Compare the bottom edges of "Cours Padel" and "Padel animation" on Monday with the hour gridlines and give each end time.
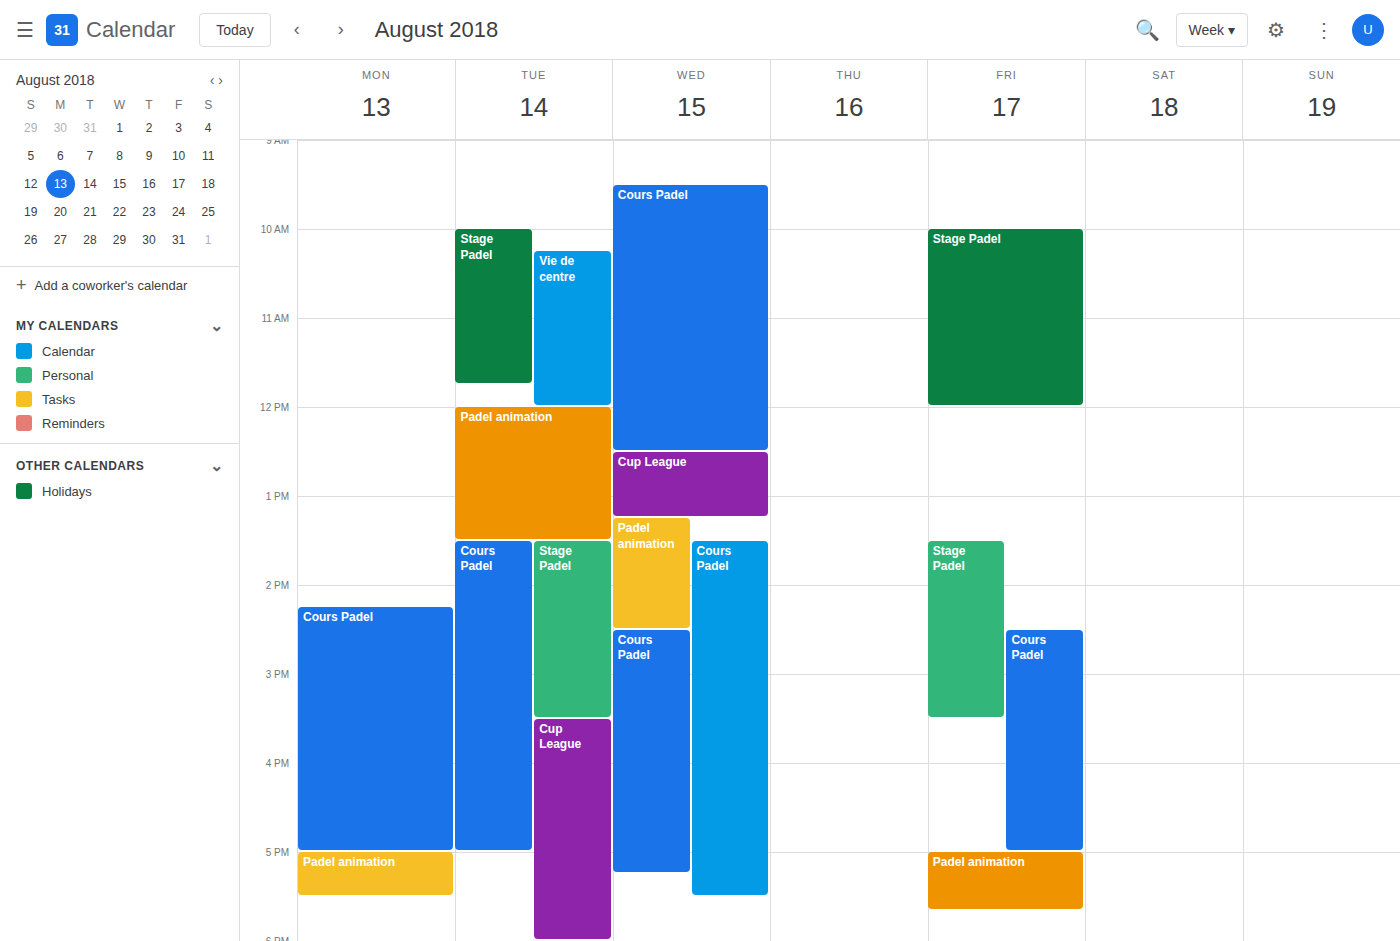
"Cours Padel": 5:00 PM, exactly on the 5 PM line. "Padel animation": 5:30 PM, halfway between the 5 PM and 6 PM lines.